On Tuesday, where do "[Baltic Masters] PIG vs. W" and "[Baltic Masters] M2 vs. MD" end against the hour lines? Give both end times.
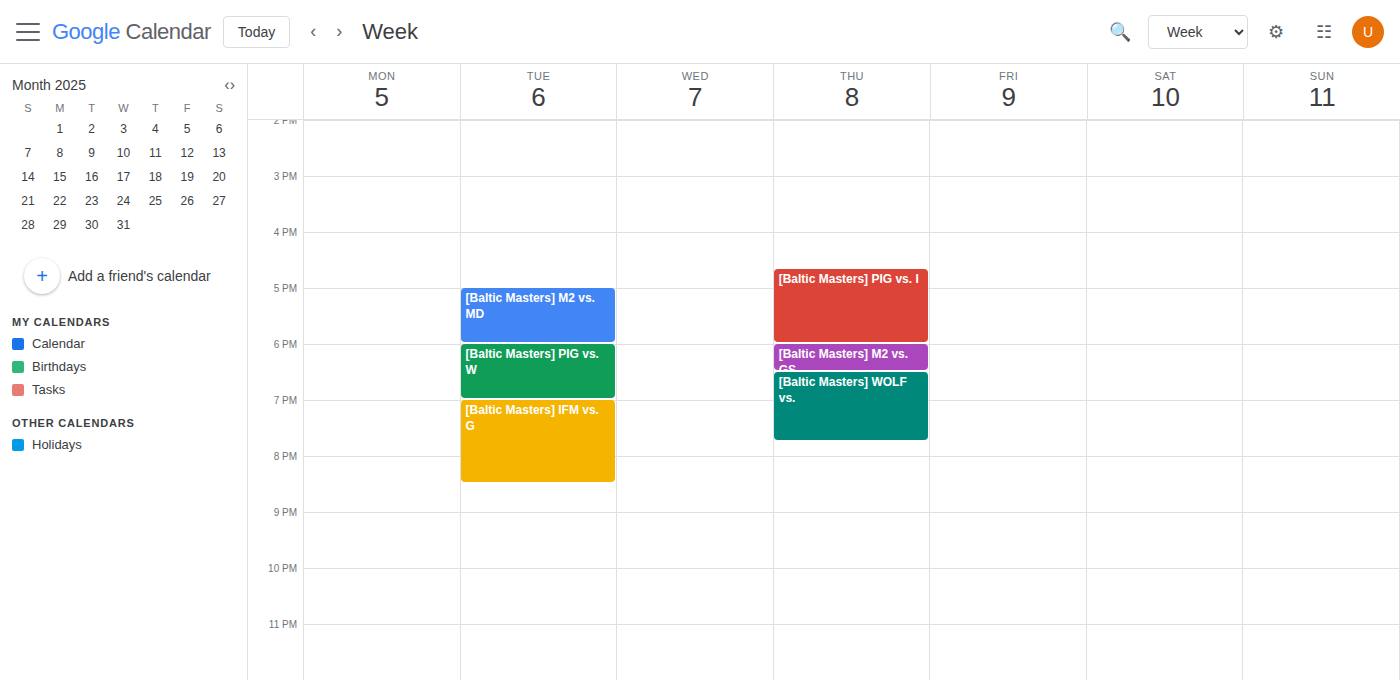
"[Baltic Masters] PIG vs. W": 7:00 PM, exactly on the 7 PM line. "[Baltic Masters] M2 vs. MD": 6:00 PM, exactly on the 6 PM line.